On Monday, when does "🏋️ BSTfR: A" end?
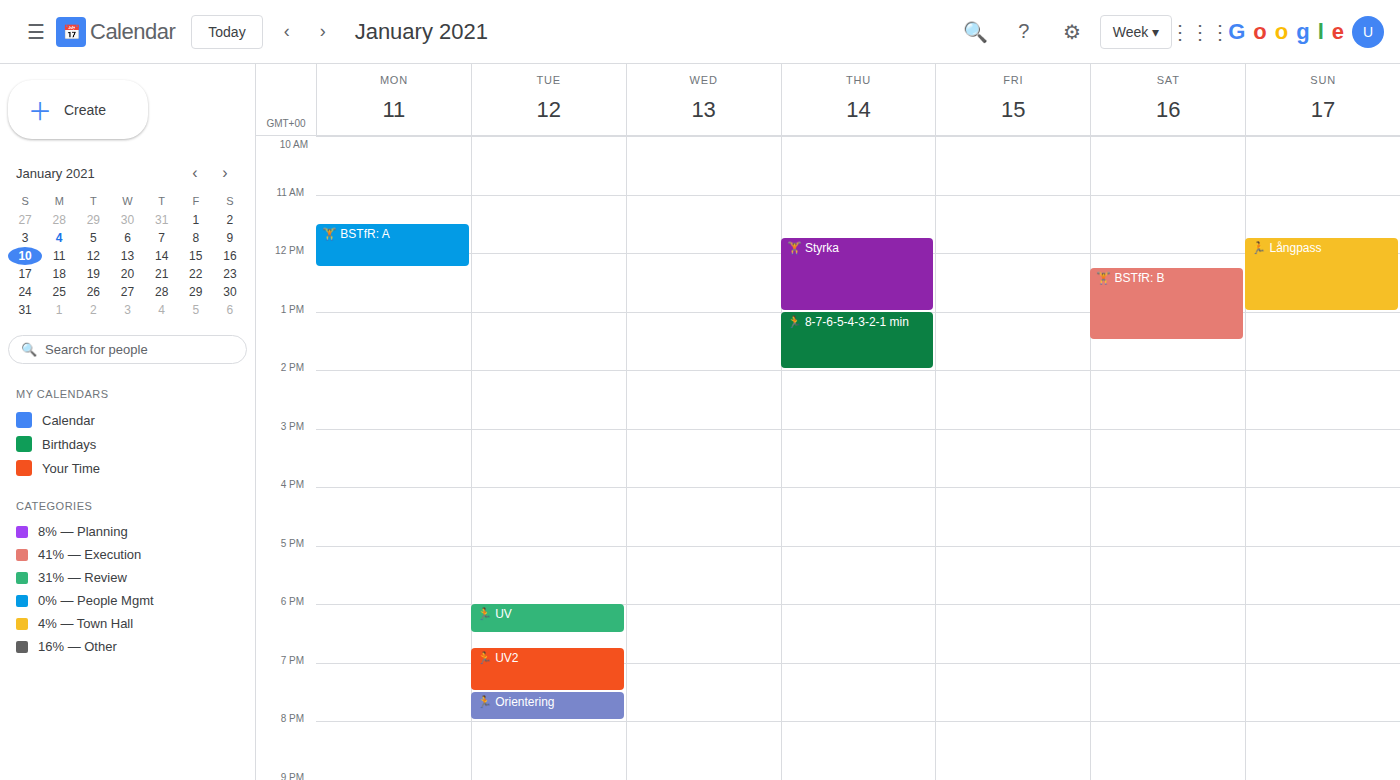
12:15 PM